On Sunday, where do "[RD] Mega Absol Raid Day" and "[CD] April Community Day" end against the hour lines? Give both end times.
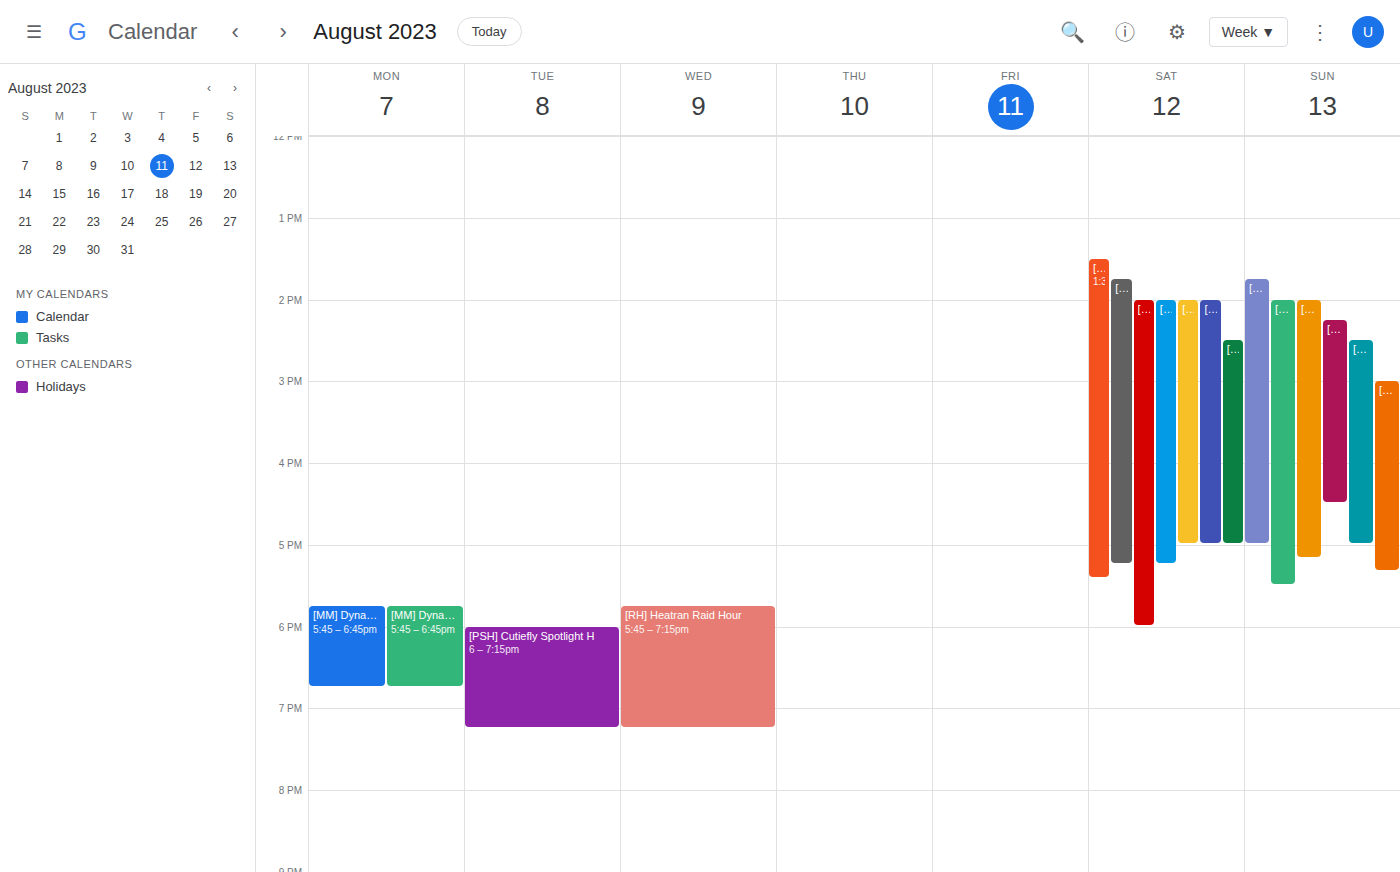
"[RD] Mega Absol Raid Day": 4:30 PM, halfway between the 4 PM and 5 PM lines. "[CD] April Community Day": 5:00 PM, exactly on the 5 PM line.